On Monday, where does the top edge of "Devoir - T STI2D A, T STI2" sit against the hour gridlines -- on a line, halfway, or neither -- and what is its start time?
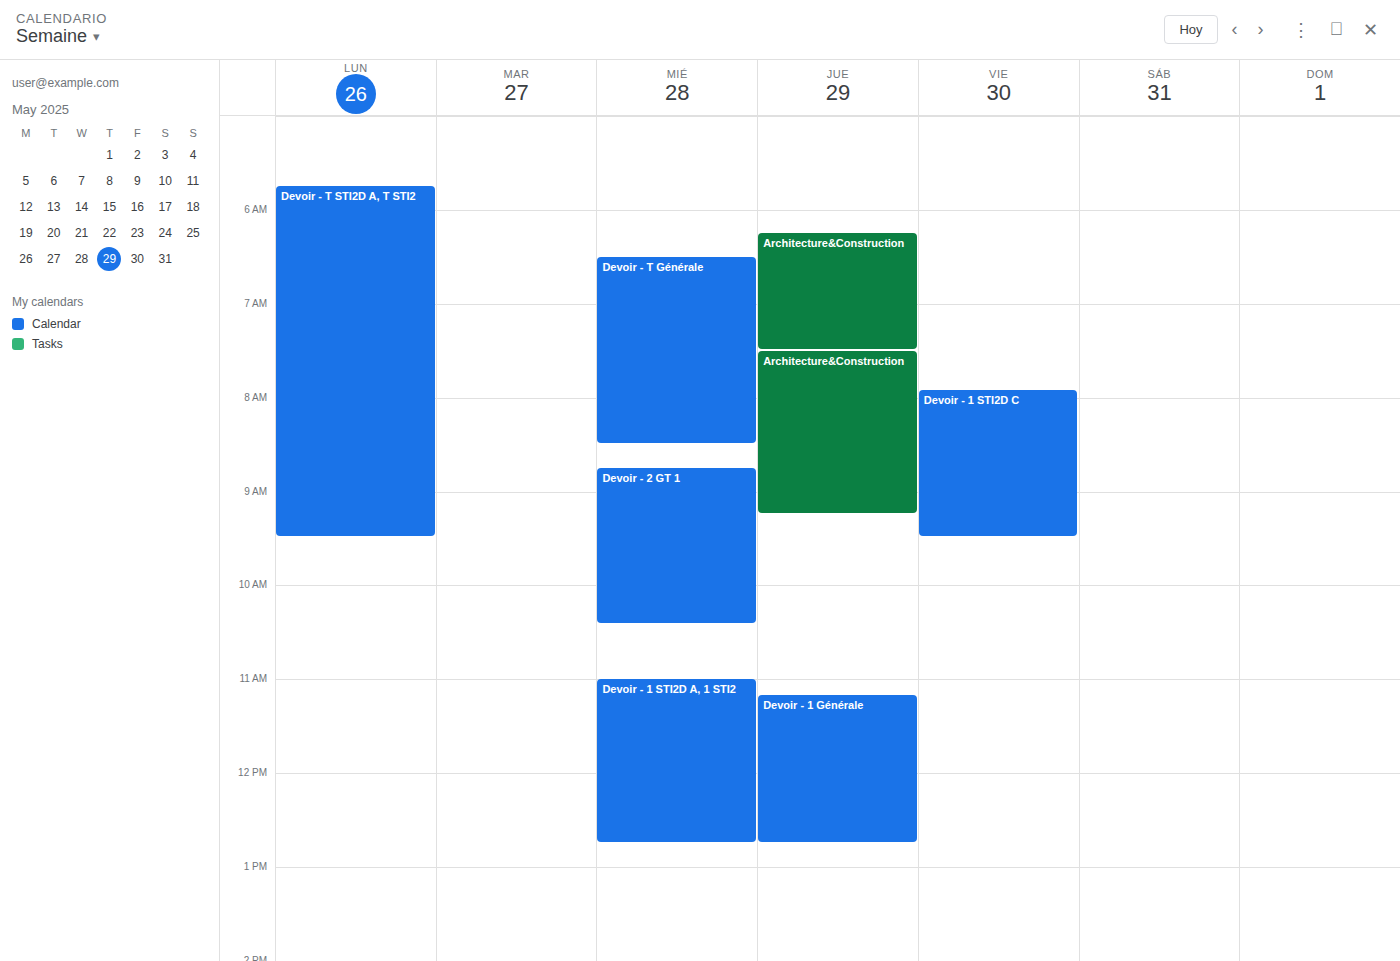
5:45 AM -- neither: three quarters of the way from the 5 AM line to the 6 AM line.